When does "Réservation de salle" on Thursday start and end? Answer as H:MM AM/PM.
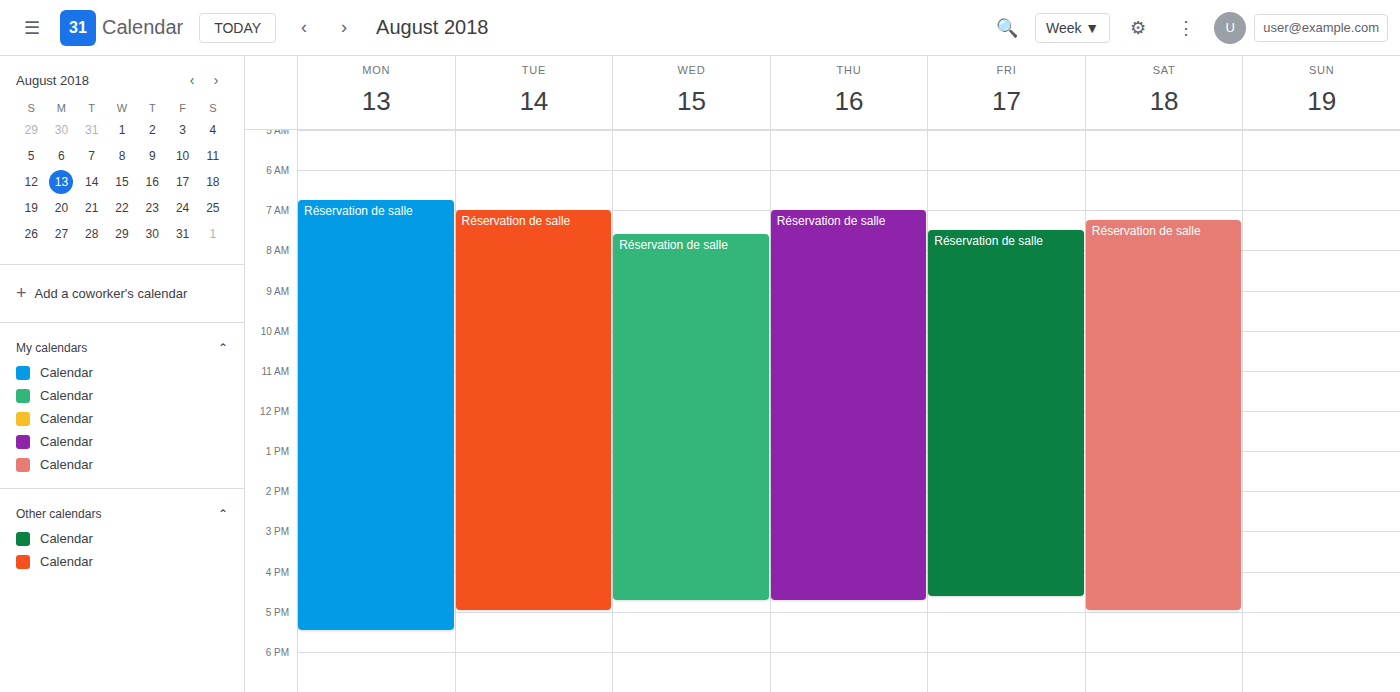
7:00 AM to 4:45 PM